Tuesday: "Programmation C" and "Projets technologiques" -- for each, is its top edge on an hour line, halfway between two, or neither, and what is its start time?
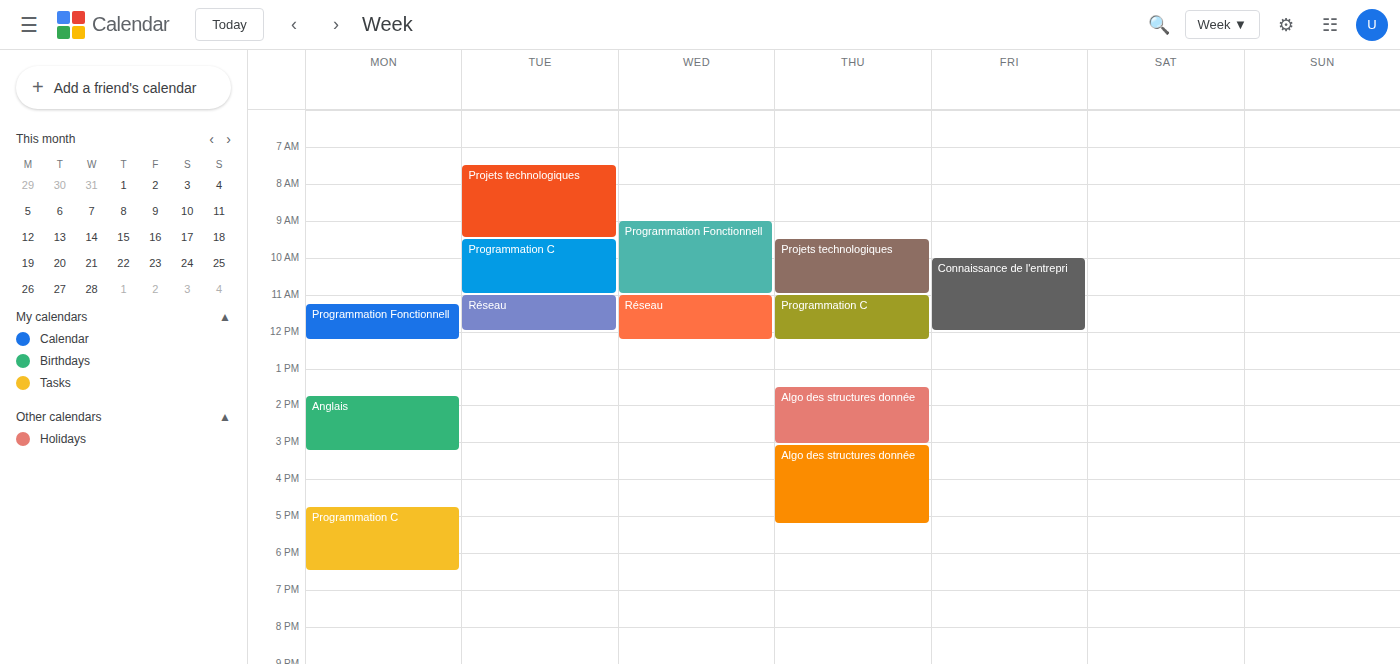
"Programmation C": 9:30 AM, halfway between the 9 AM and 10 AM lines. "Projets technologiques": 7:30 AM, halfway between the 7 AM and 8 AM lines.